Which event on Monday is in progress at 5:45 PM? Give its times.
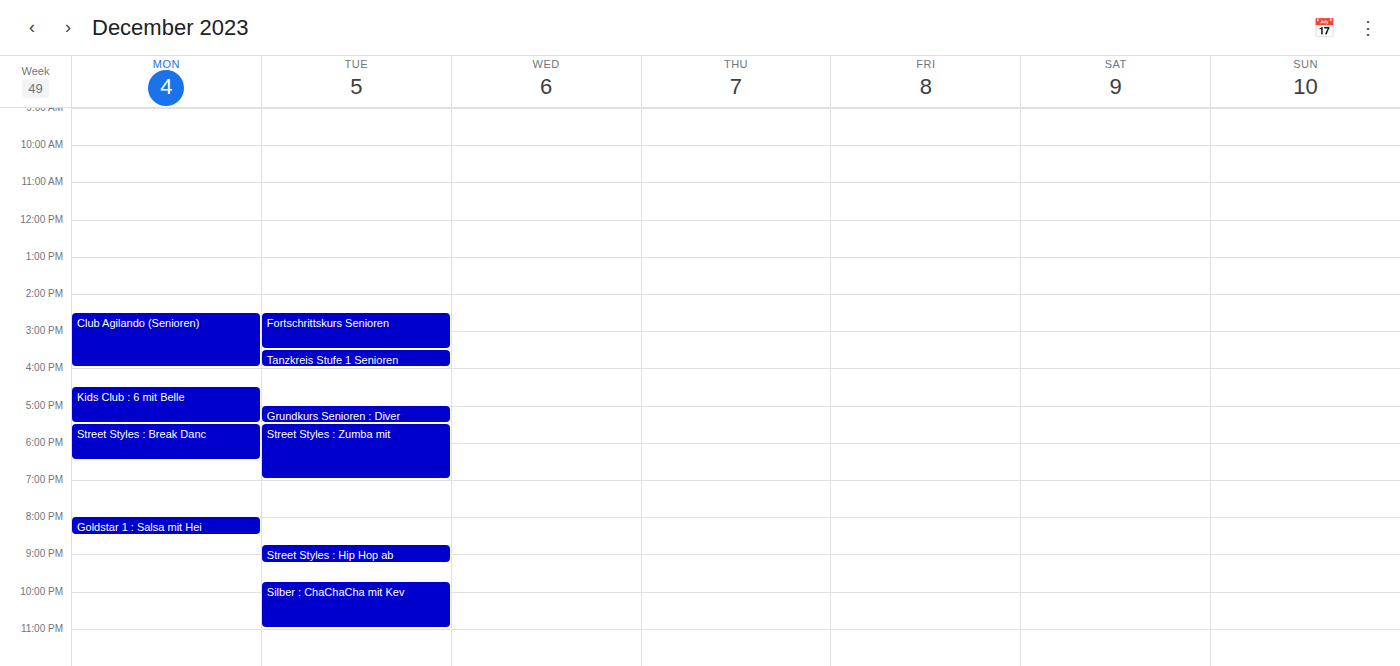
"Street Styles : Break Danc", 5:30 PM to 6:30 PM